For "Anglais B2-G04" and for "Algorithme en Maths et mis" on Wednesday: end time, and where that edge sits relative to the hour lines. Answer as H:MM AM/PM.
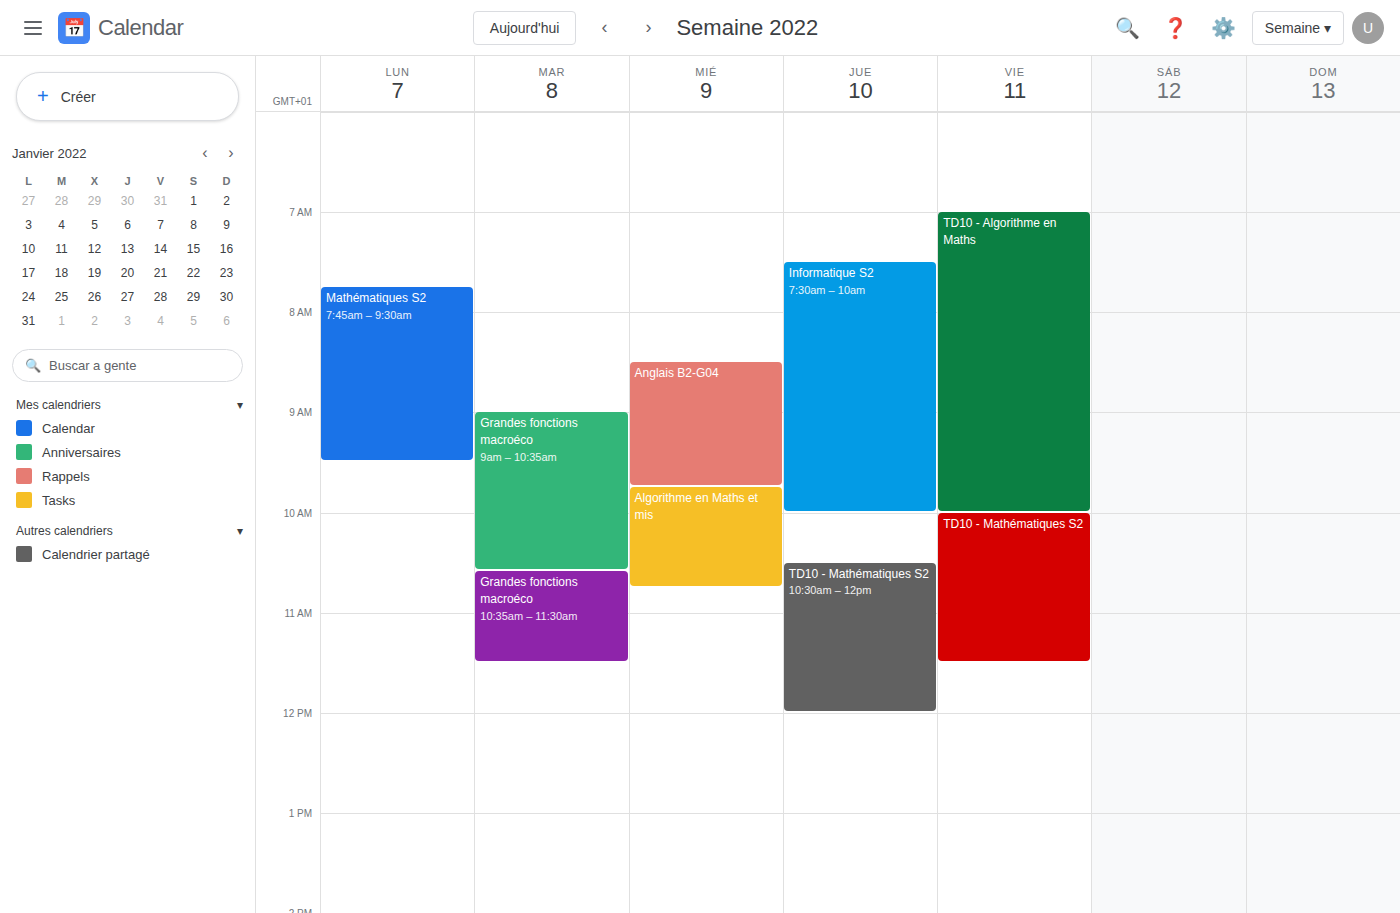
"Anglais B2-G04": 9:45 AM, neither: three quarters of the way from the 9 AM line to the 10 AM line. "Algorithme en Maths et mis": 10:45 AM, neither: three quarters of the way from the 10 AM line to the 11 AM line.